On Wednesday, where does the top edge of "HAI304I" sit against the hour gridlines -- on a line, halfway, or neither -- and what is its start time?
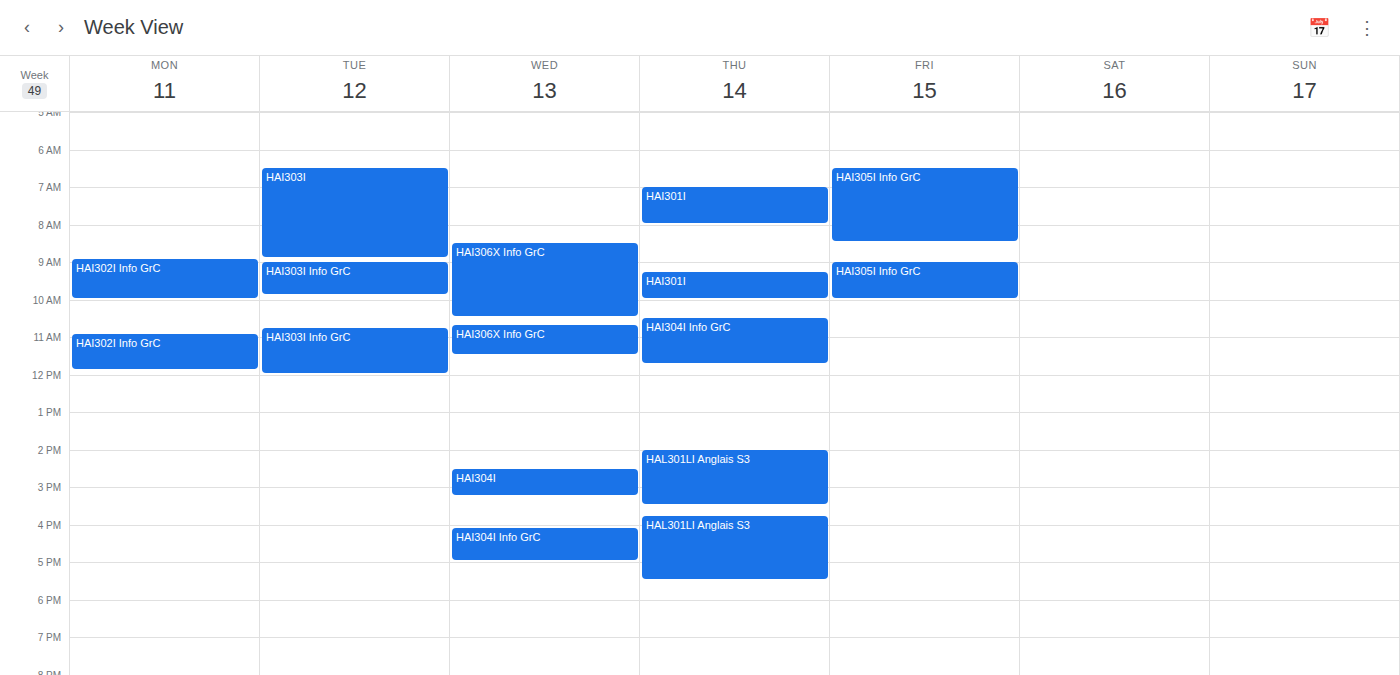
2:30 PM -- halfway between the 2 PM and 3 PM lines.